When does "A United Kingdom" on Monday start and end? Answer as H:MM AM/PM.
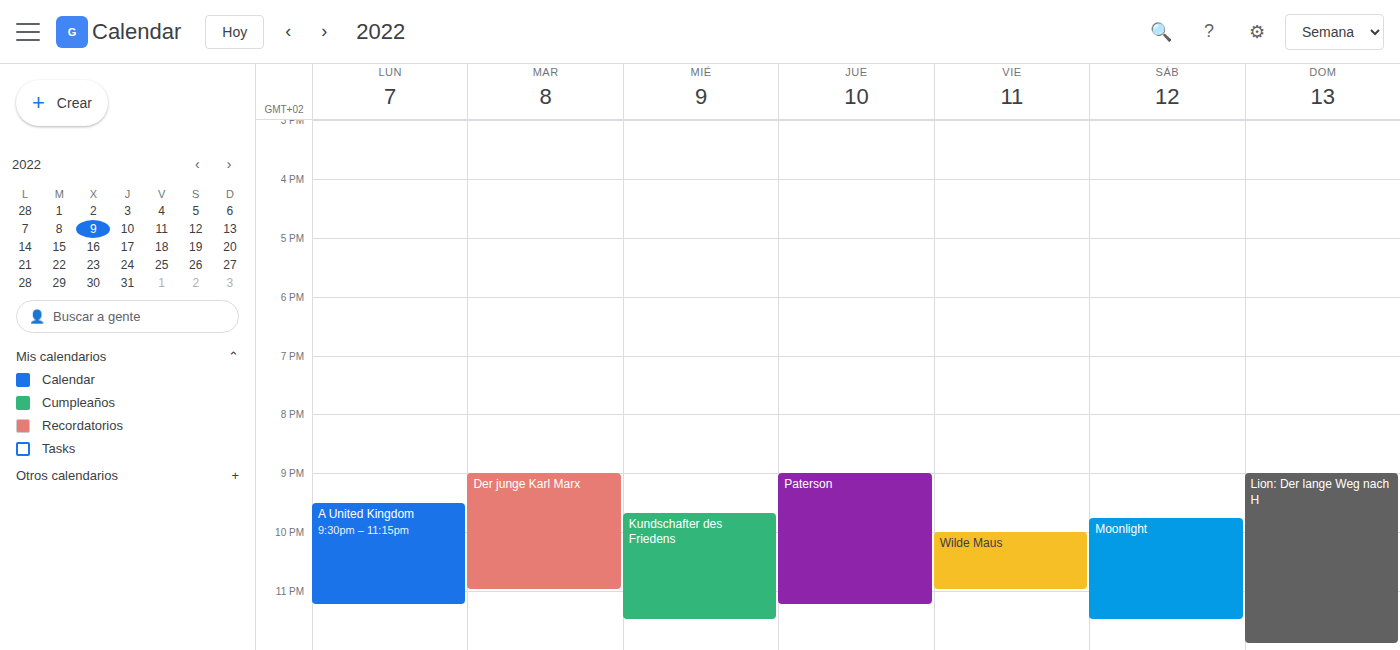
9:30 PM to 11:15 PM